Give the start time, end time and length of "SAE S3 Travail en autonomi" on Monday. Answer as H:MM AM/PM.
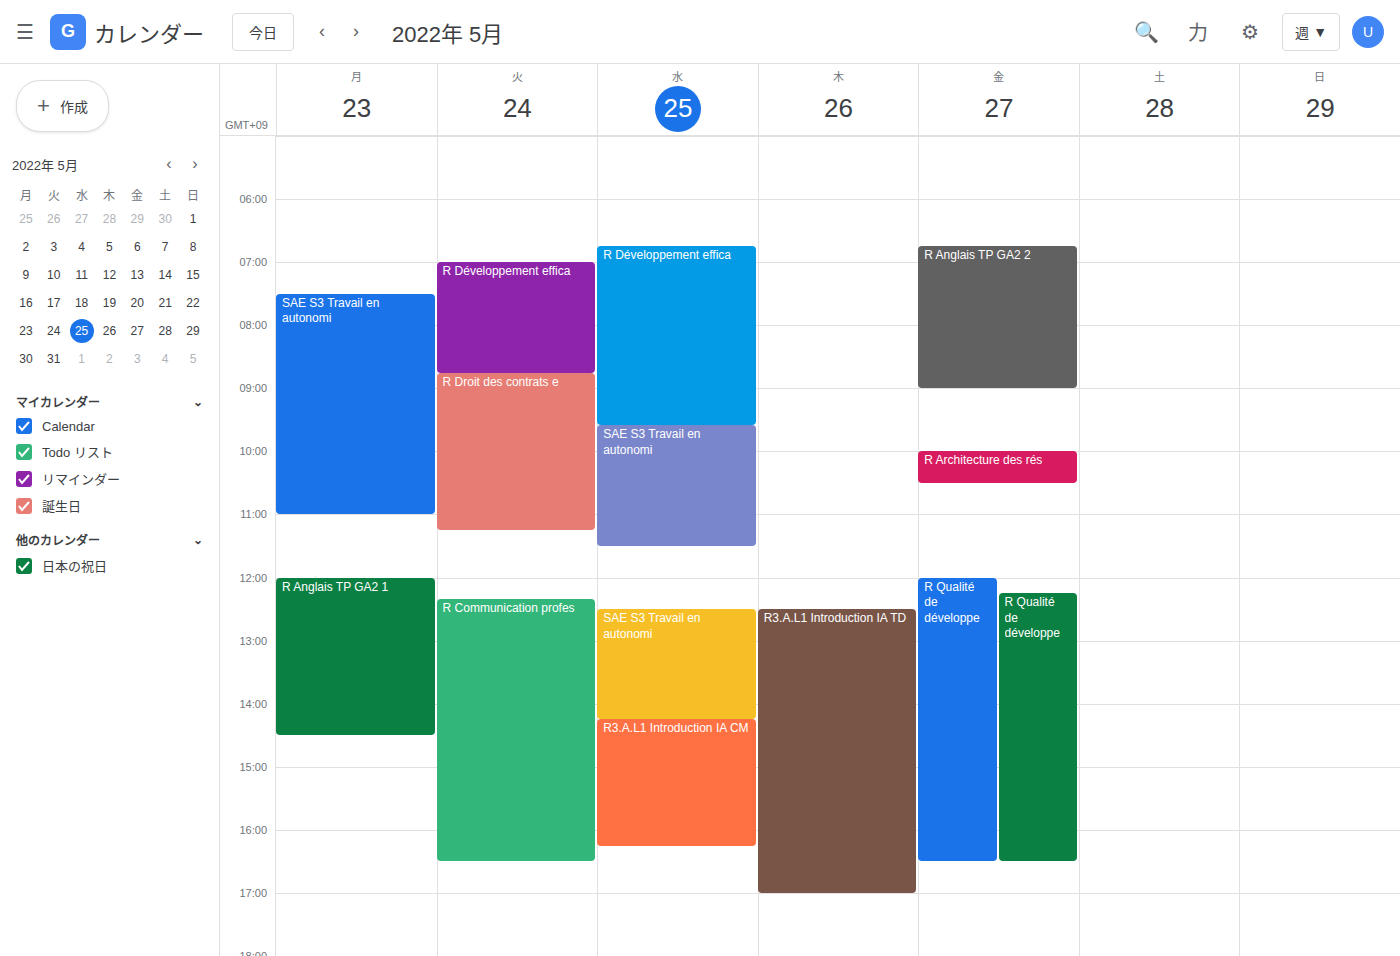
7:30 AM to 11:00 AM, 3 hours 30 minutes